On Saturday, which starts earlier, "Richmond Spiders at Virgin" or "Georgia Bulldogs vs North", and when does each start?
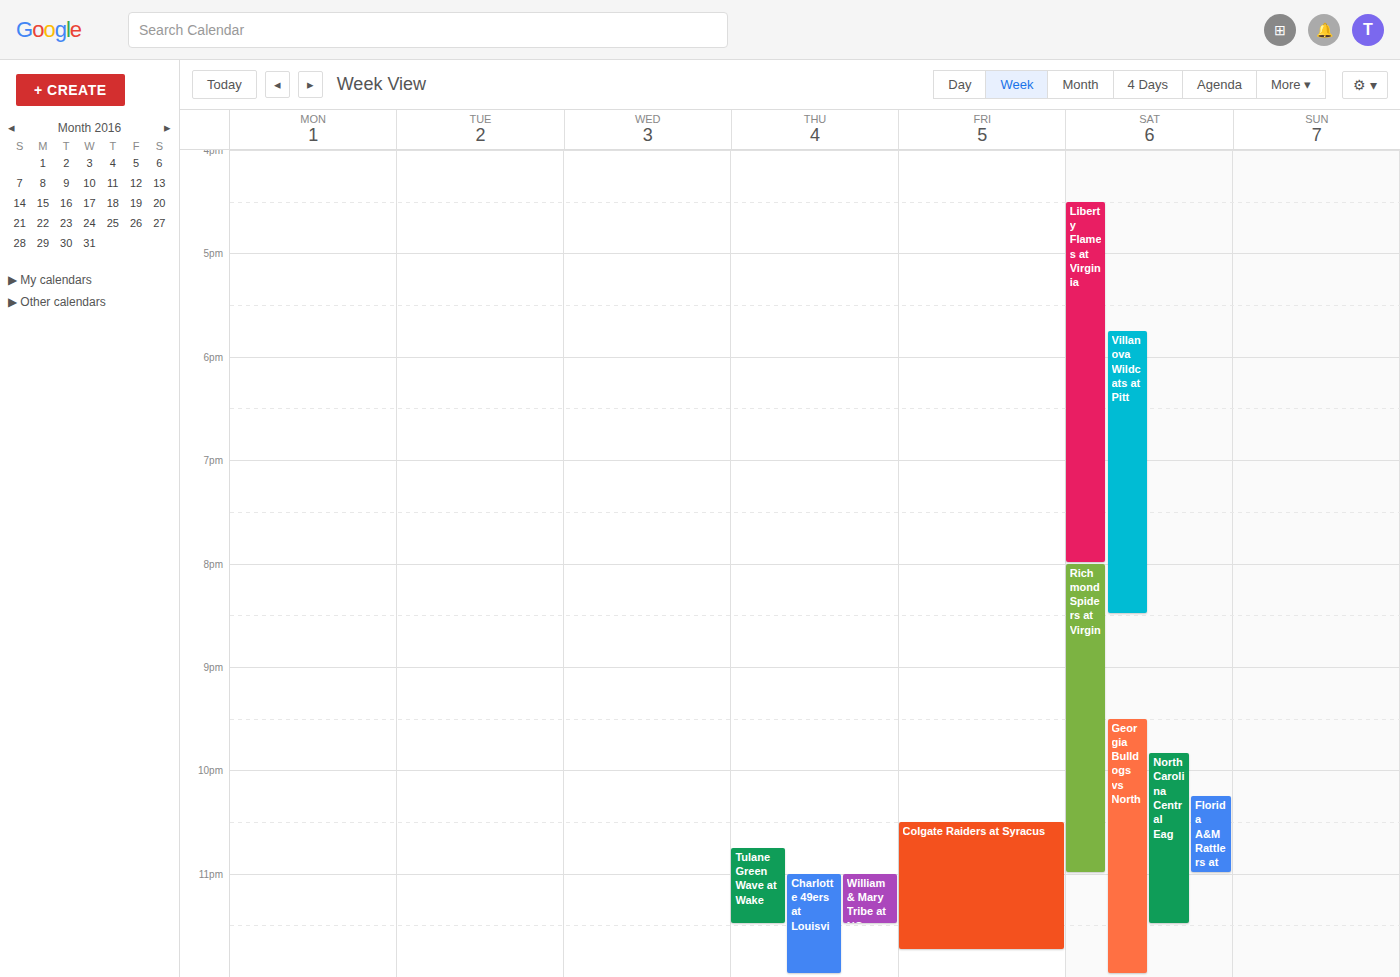
"Richmond Spiders at Virgin" 8:00 PM; "Georgia Bulldogs vs North" 9:30 PM.